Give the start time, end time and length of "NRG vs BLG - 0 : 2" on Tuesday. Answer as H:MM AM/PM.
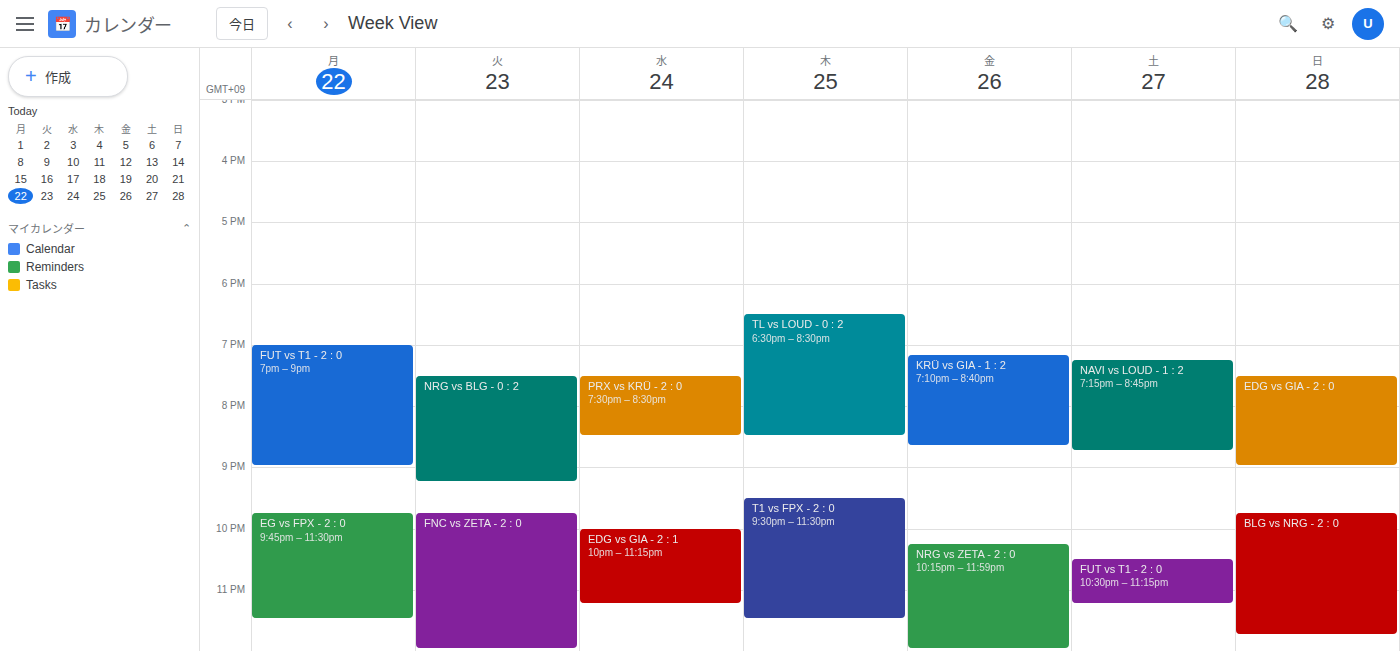
7:30 PM to 9:15 PM, 1 hour 45 minutes